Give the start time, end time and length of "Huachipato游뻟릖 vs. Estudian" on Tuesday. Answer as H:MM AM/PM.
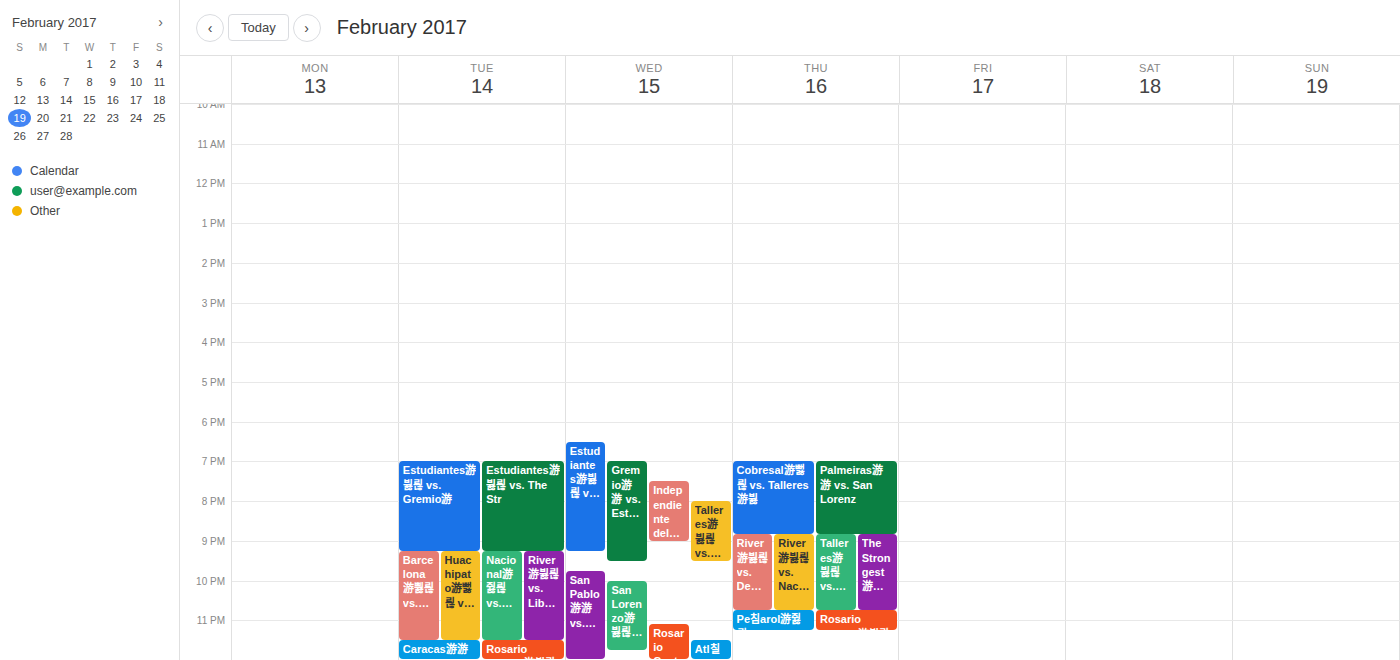
9:15 PM to 11:30 PM, 2 hours 15 minutes